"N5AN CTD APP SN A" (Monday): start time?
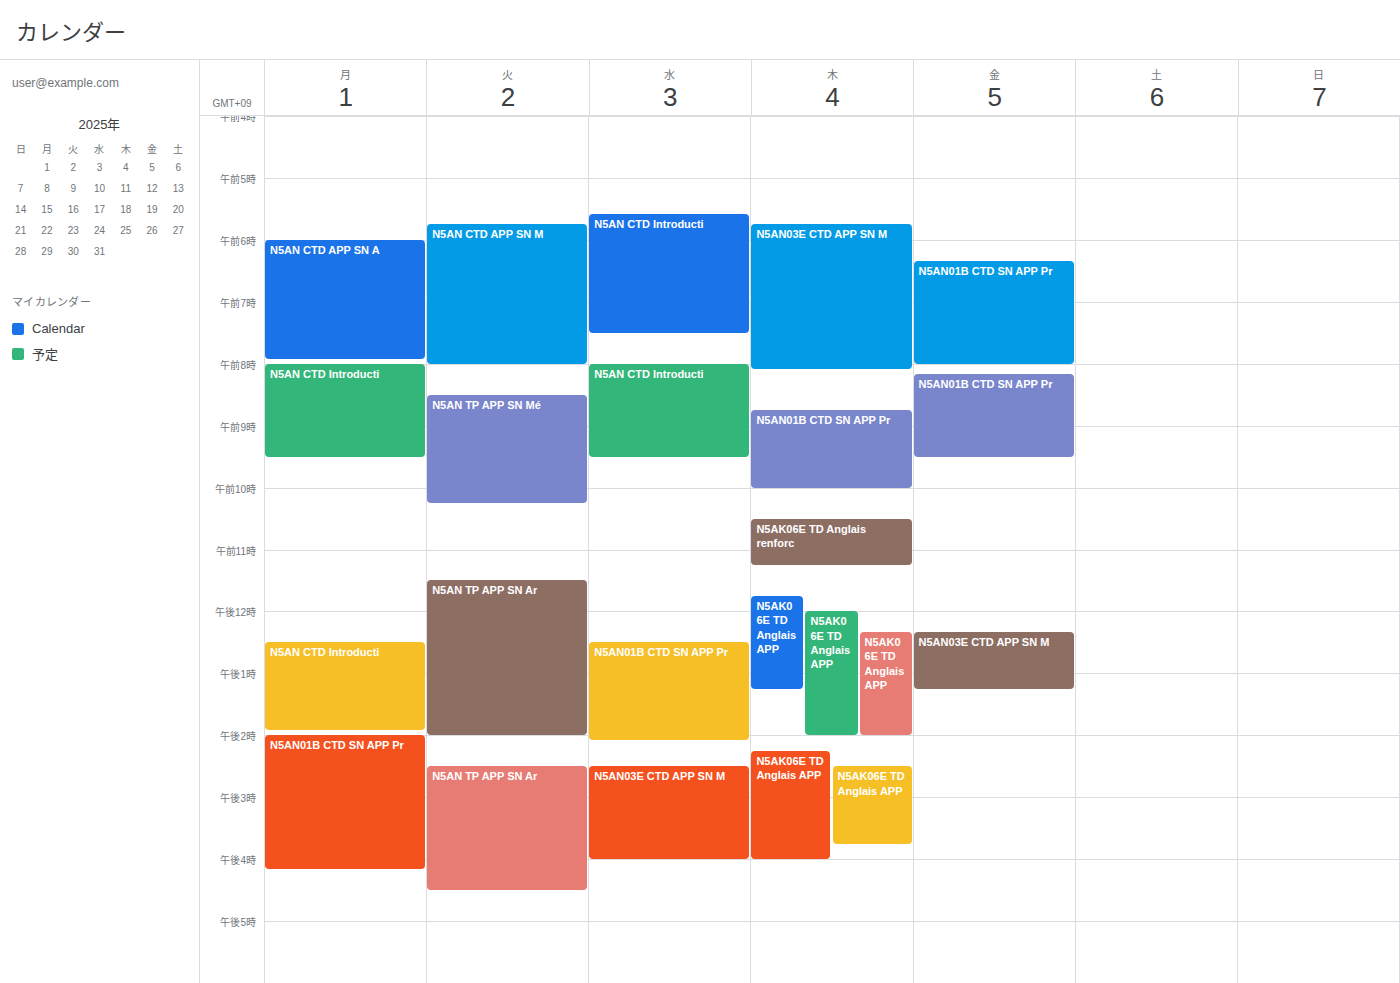
6:00 AM